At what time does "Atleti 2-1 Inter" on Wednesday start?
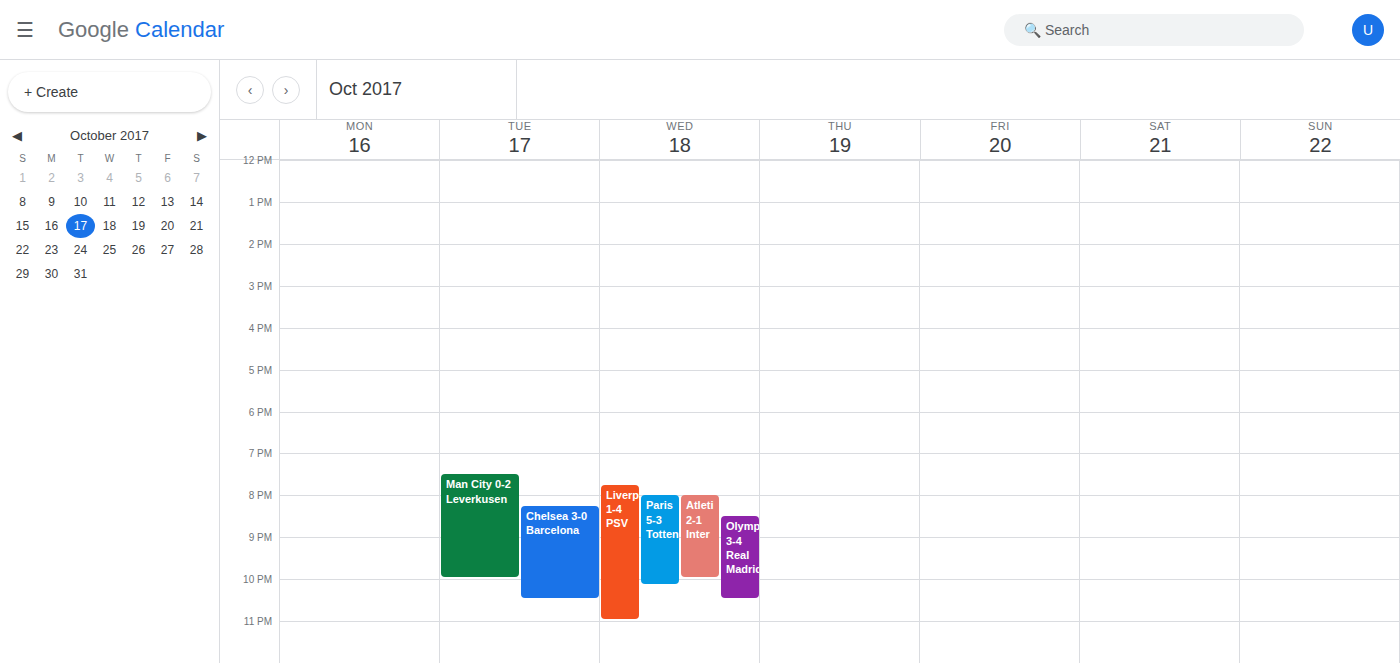
8:00 PM